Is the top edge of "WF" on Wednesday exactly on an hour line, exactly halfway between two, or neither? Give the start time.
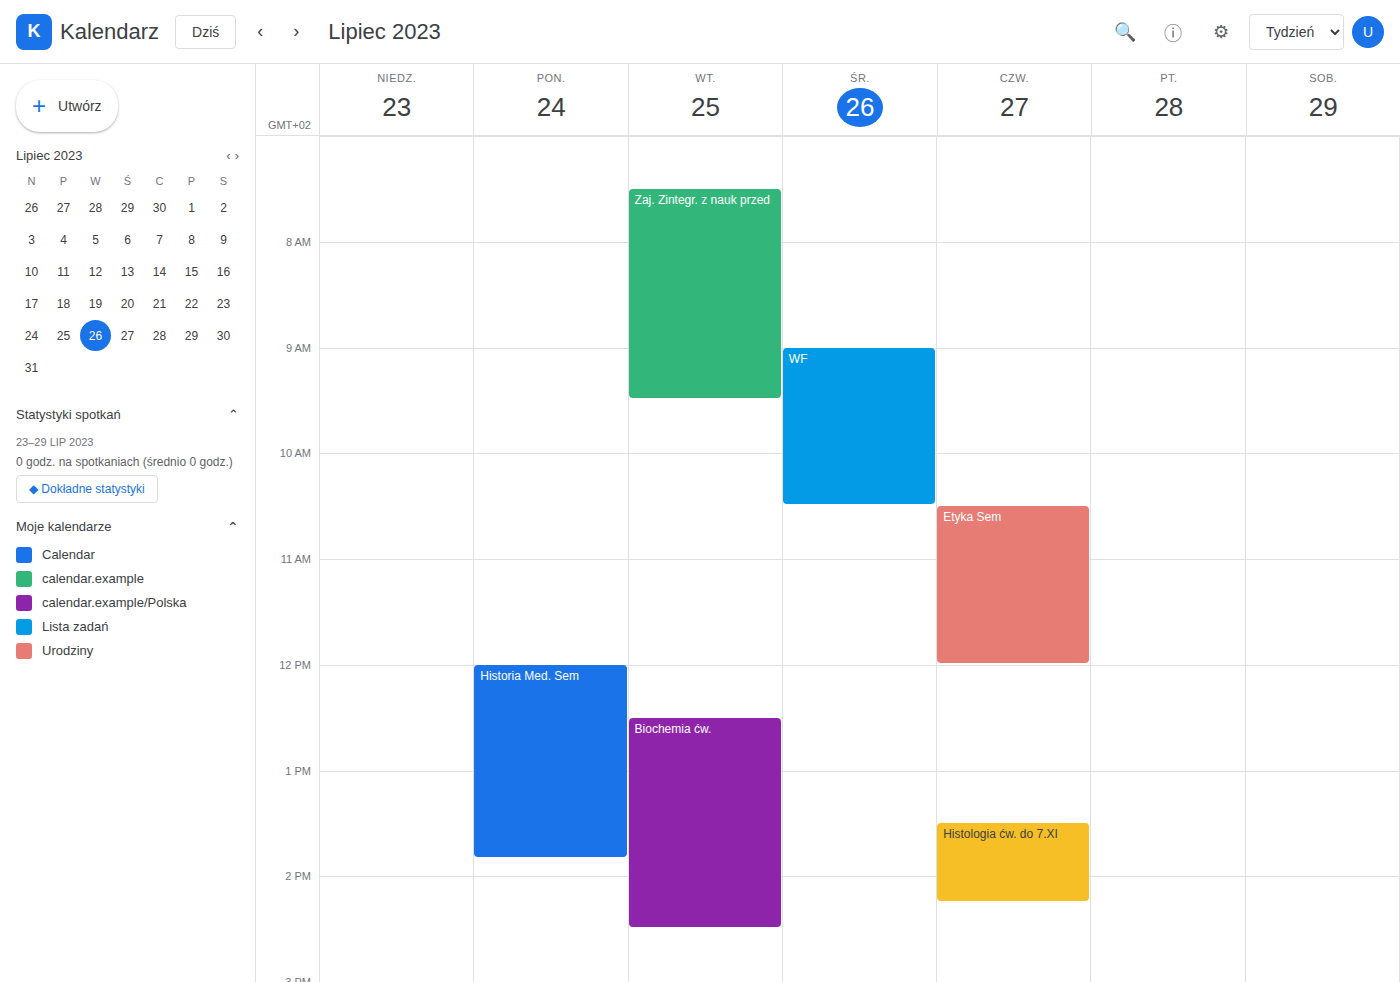
9:00 AM -- exactly on the 9 AM line.